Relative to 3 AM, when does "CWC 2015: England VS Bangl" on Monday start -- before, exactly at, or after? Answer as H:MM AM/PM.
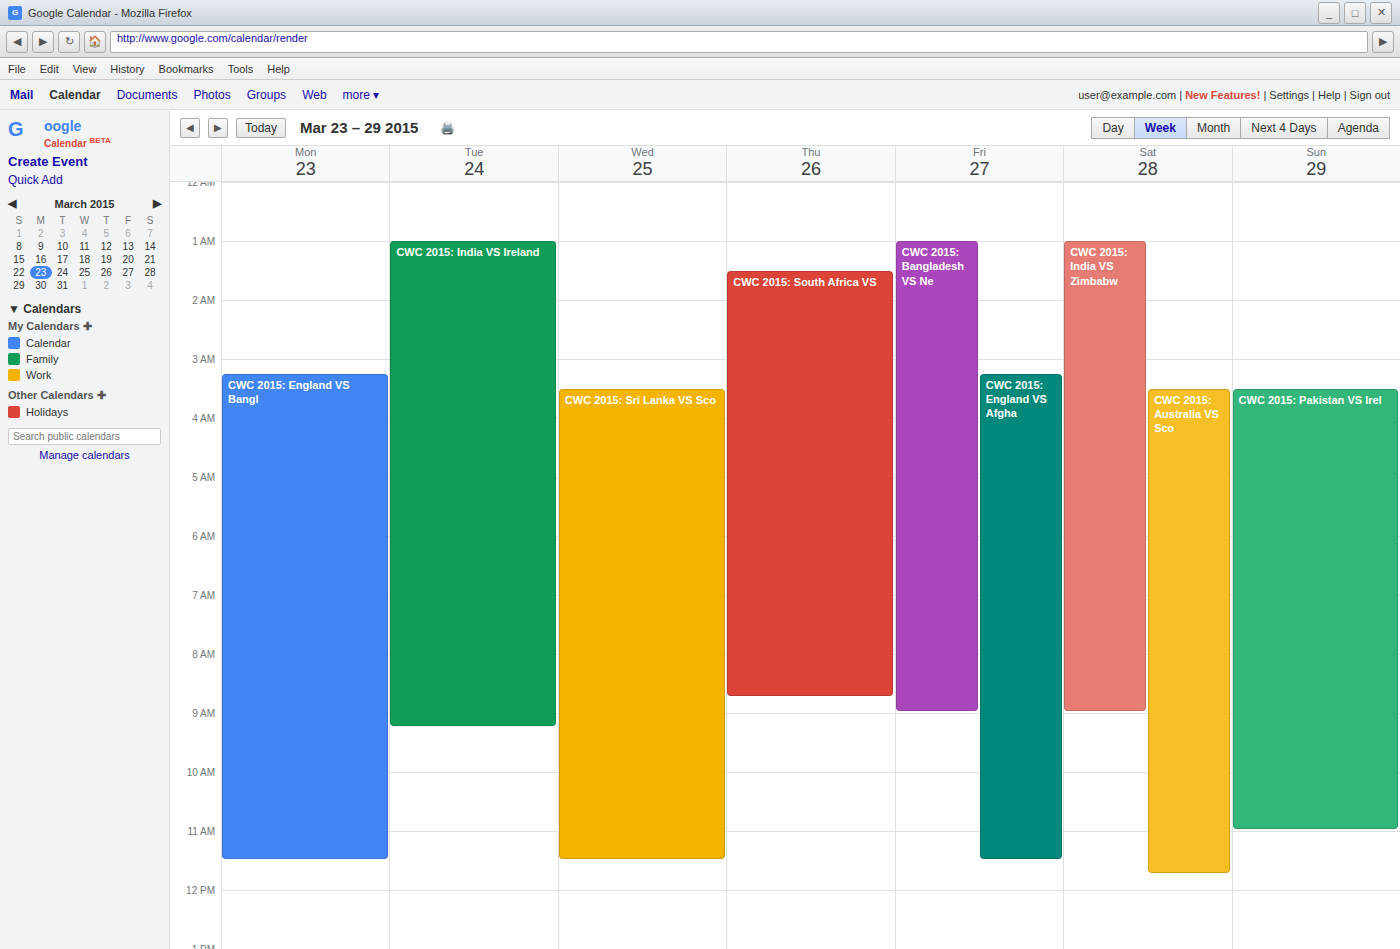
3:15 AM -- after 3 AM, 15 minutes below the 3 AM line.